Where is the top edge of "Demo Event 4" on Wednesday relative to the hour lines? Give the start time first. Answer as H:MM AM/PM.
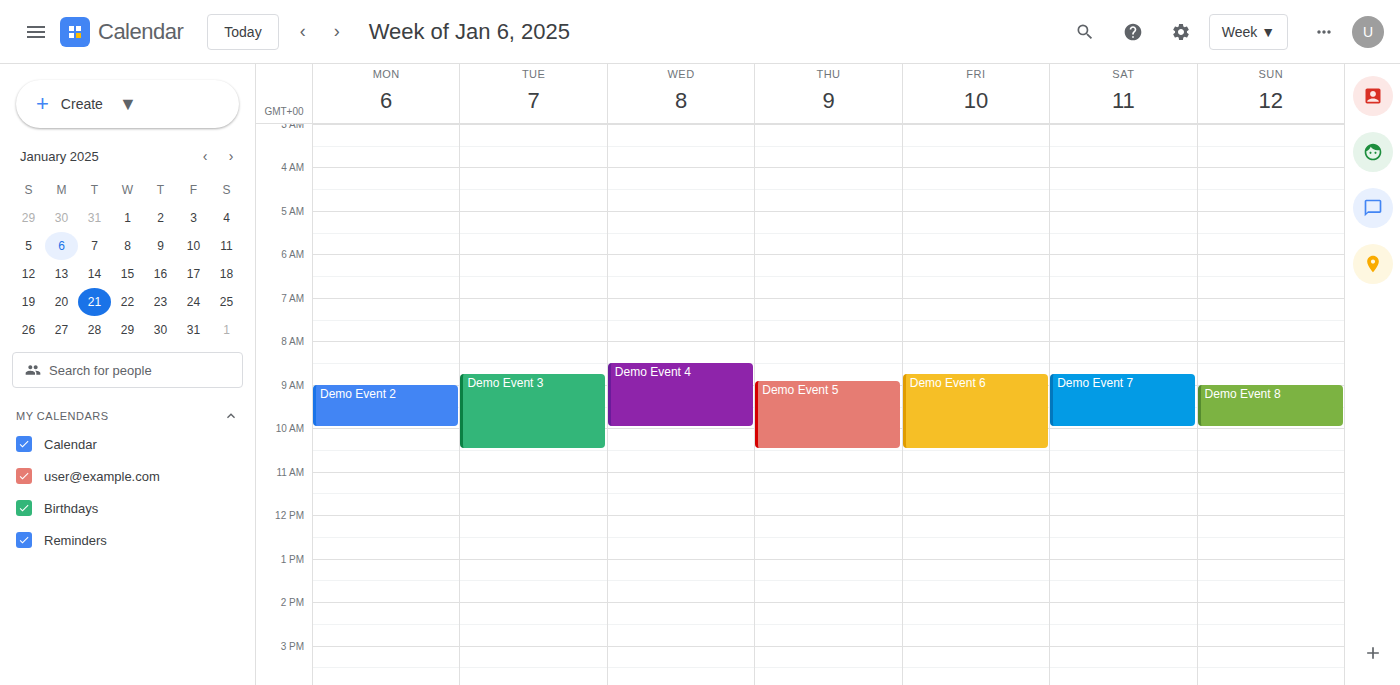
8:30 AM -- halfway between the 8 AM and 9 AM lines.